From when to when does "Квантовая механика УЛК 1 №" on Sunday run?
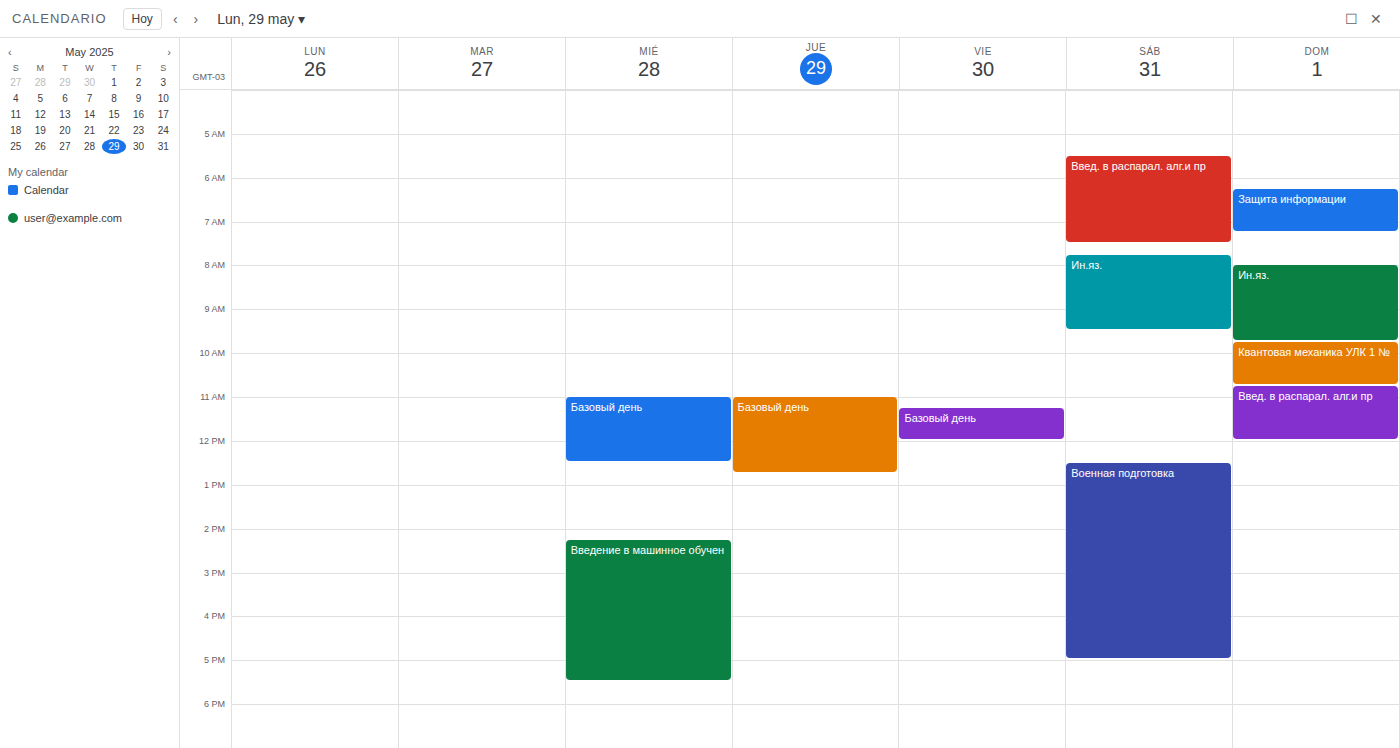
9:45 AM to 10:45 AM